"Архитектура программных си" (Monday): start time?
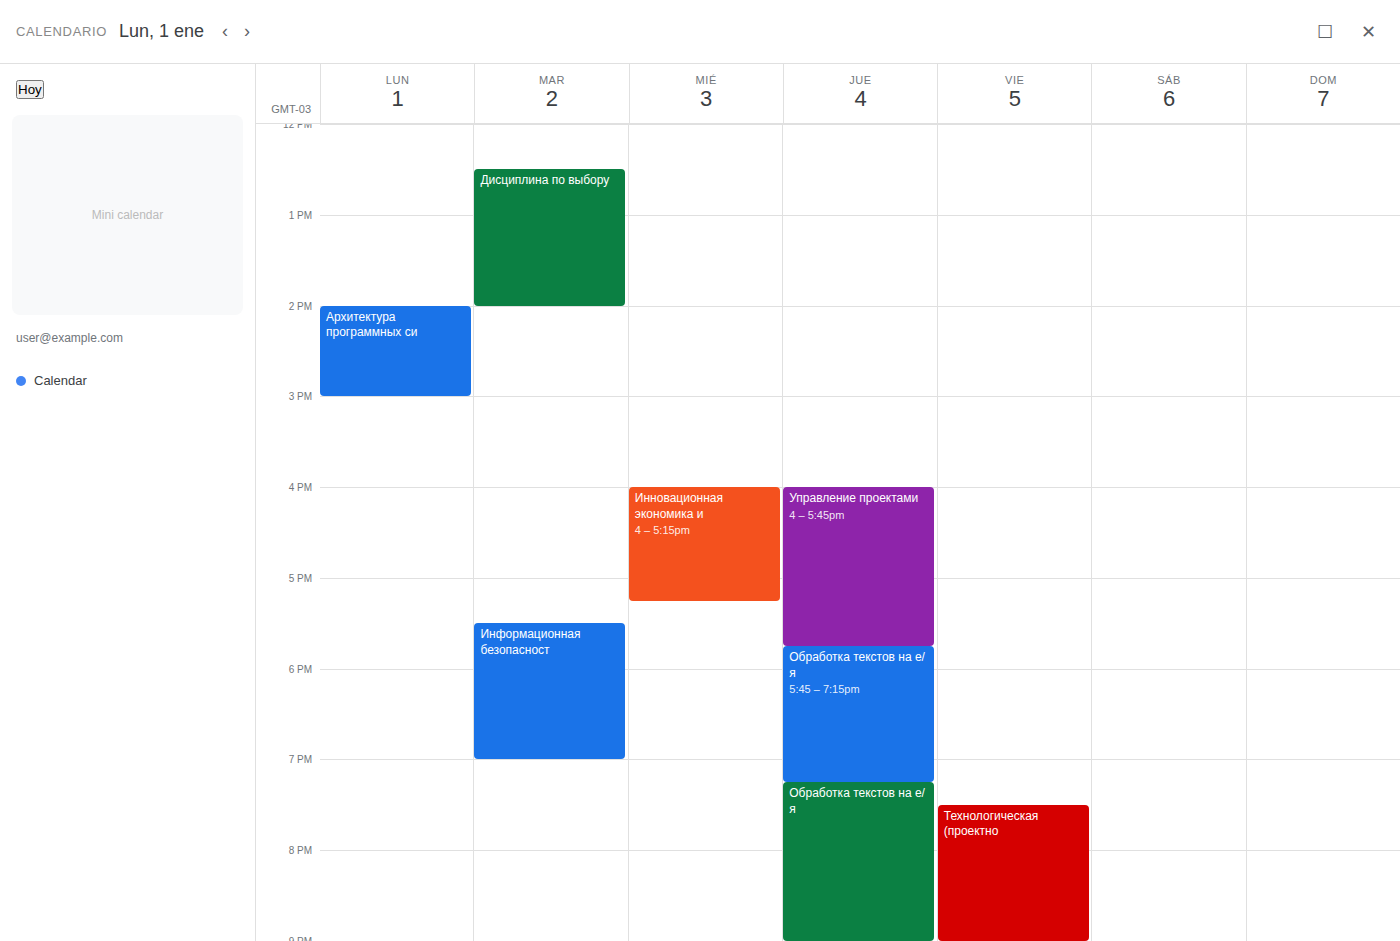
2:00 PM